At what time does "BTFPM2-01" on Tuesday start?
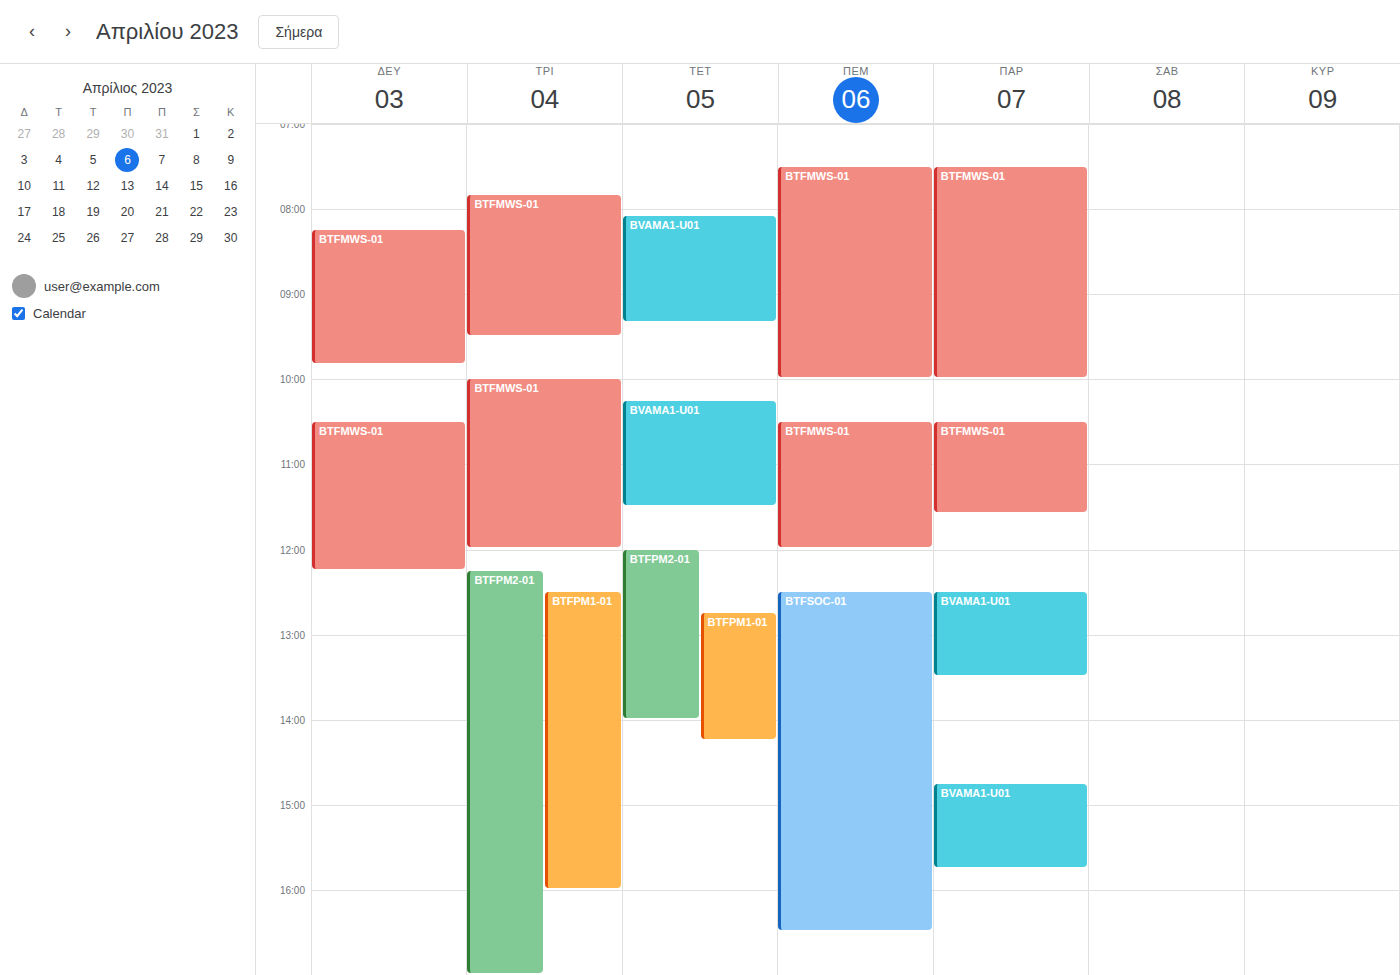
12:15